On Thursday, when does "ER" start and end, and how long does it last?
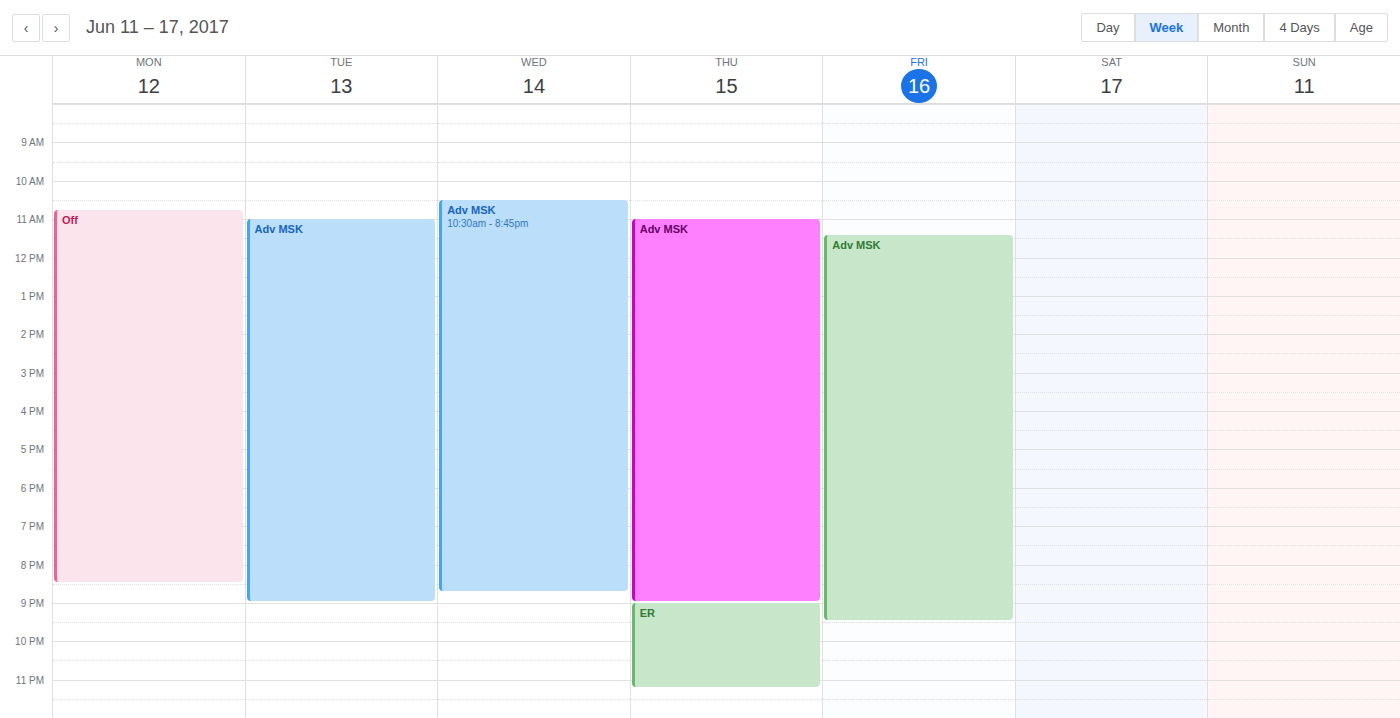
9:00 PM to 11:15 PM, 2 hours 15 minutes